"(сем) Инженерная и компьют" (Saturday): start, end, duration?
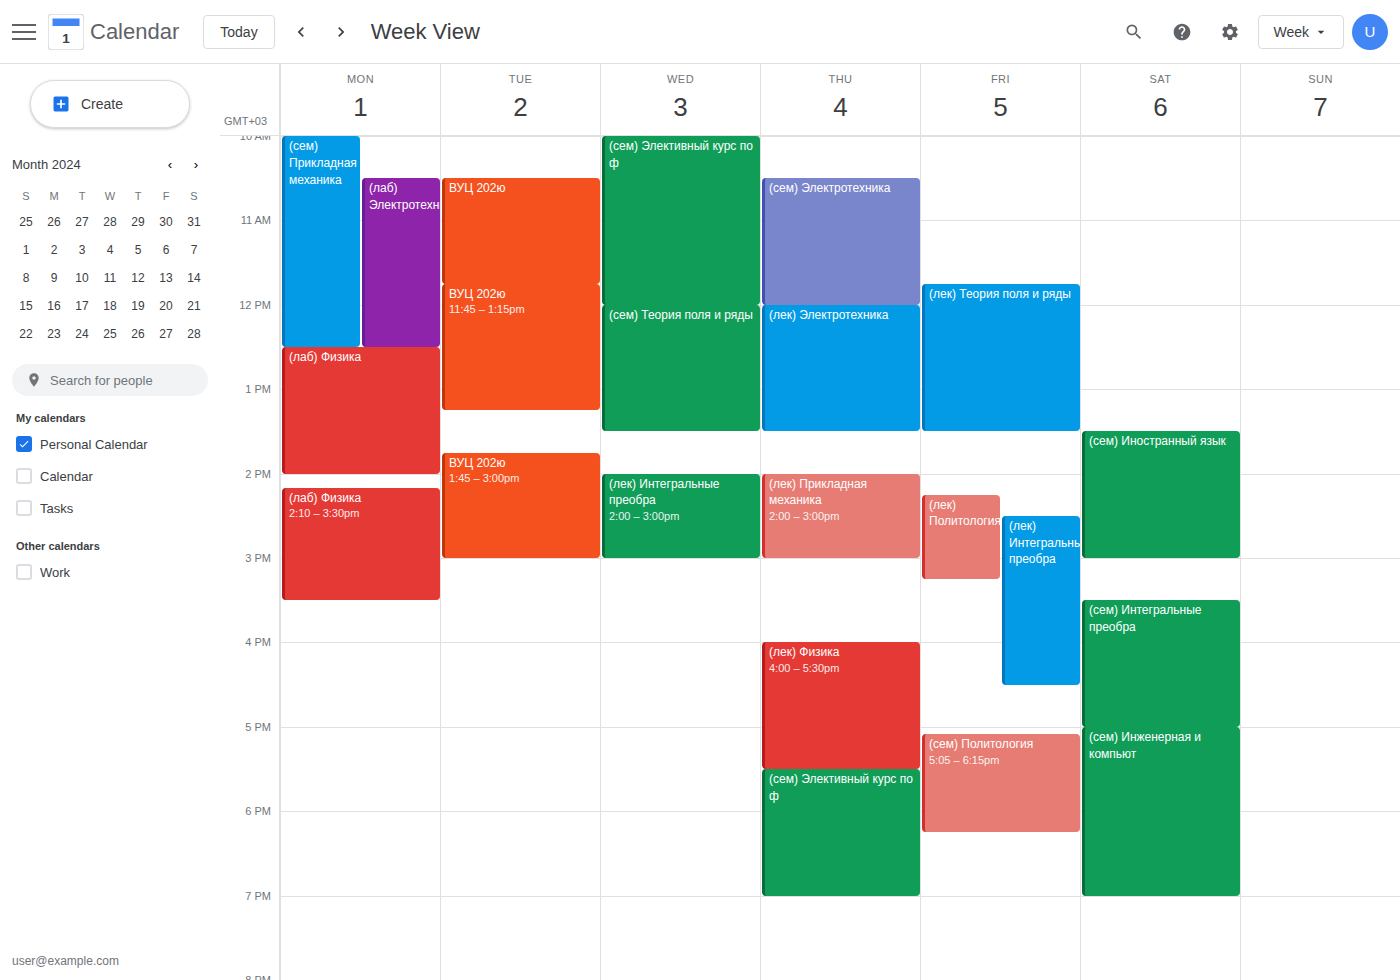
5:00 PM to 7:00 PM, 2 hours